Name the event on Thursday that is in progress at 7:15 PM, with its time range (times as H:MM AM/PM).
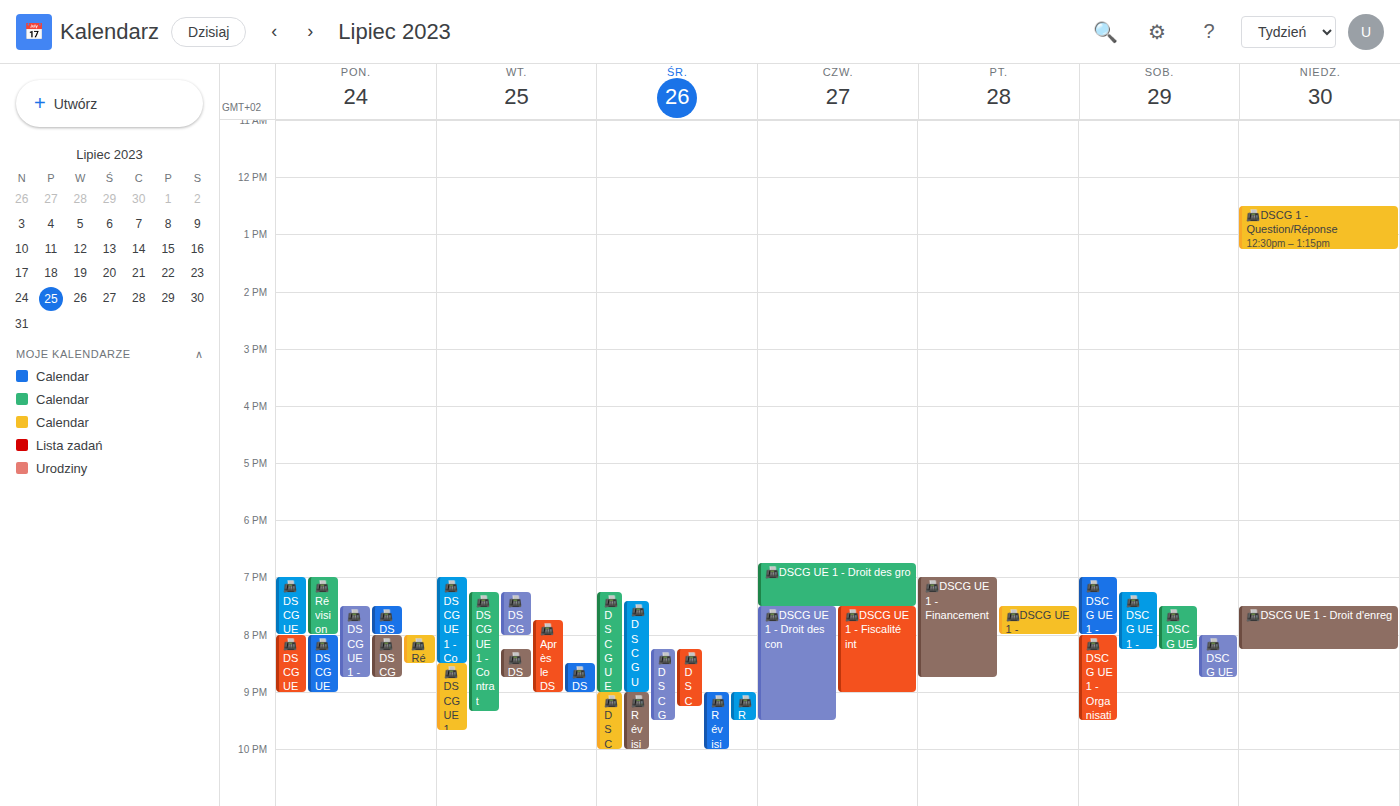
"📠DSCG UE 1 - Droit des gro", 6:45 PM to 7:30 PM